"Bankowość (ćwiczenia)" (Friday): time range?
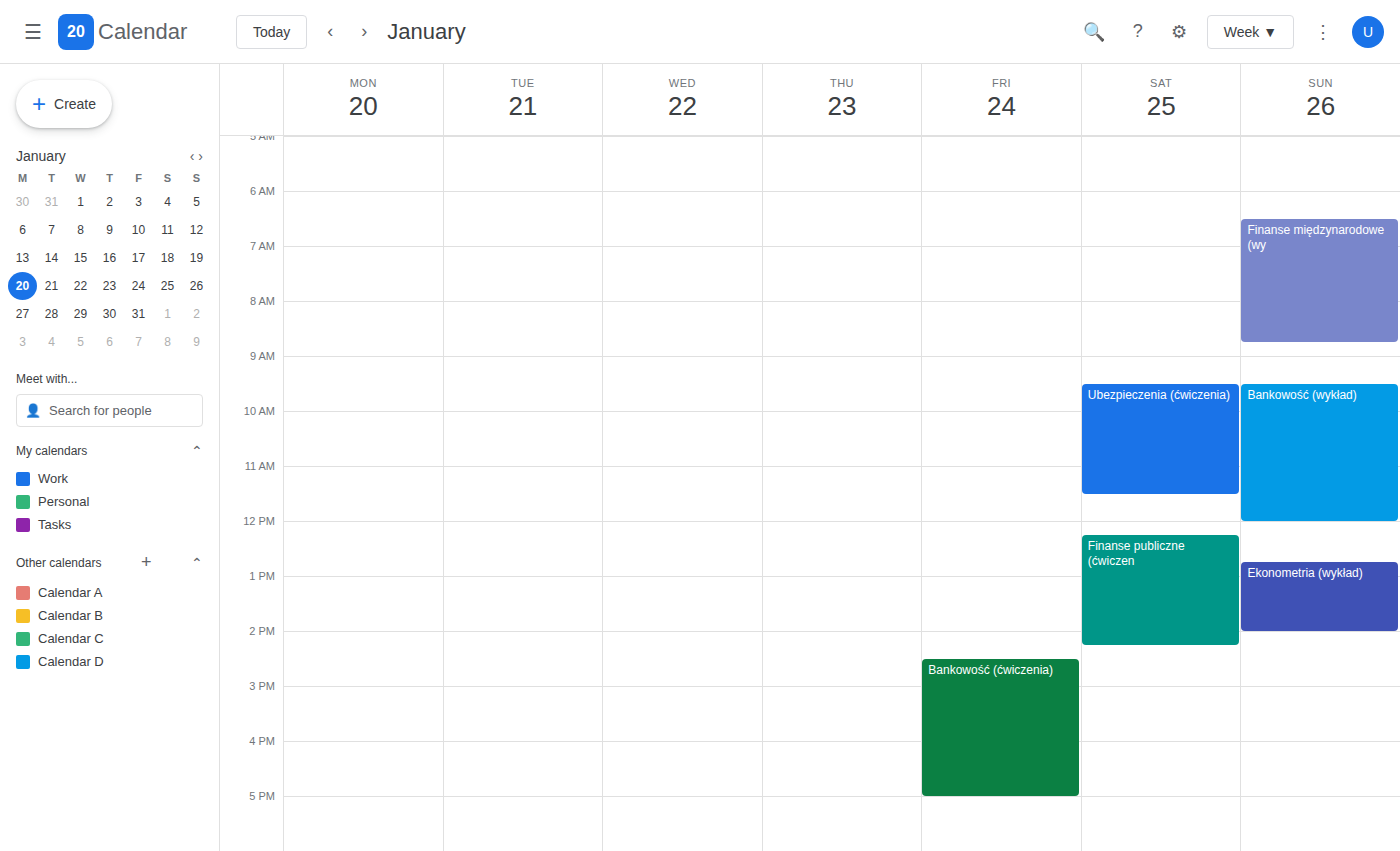
2:30 PM to 5:00 PM